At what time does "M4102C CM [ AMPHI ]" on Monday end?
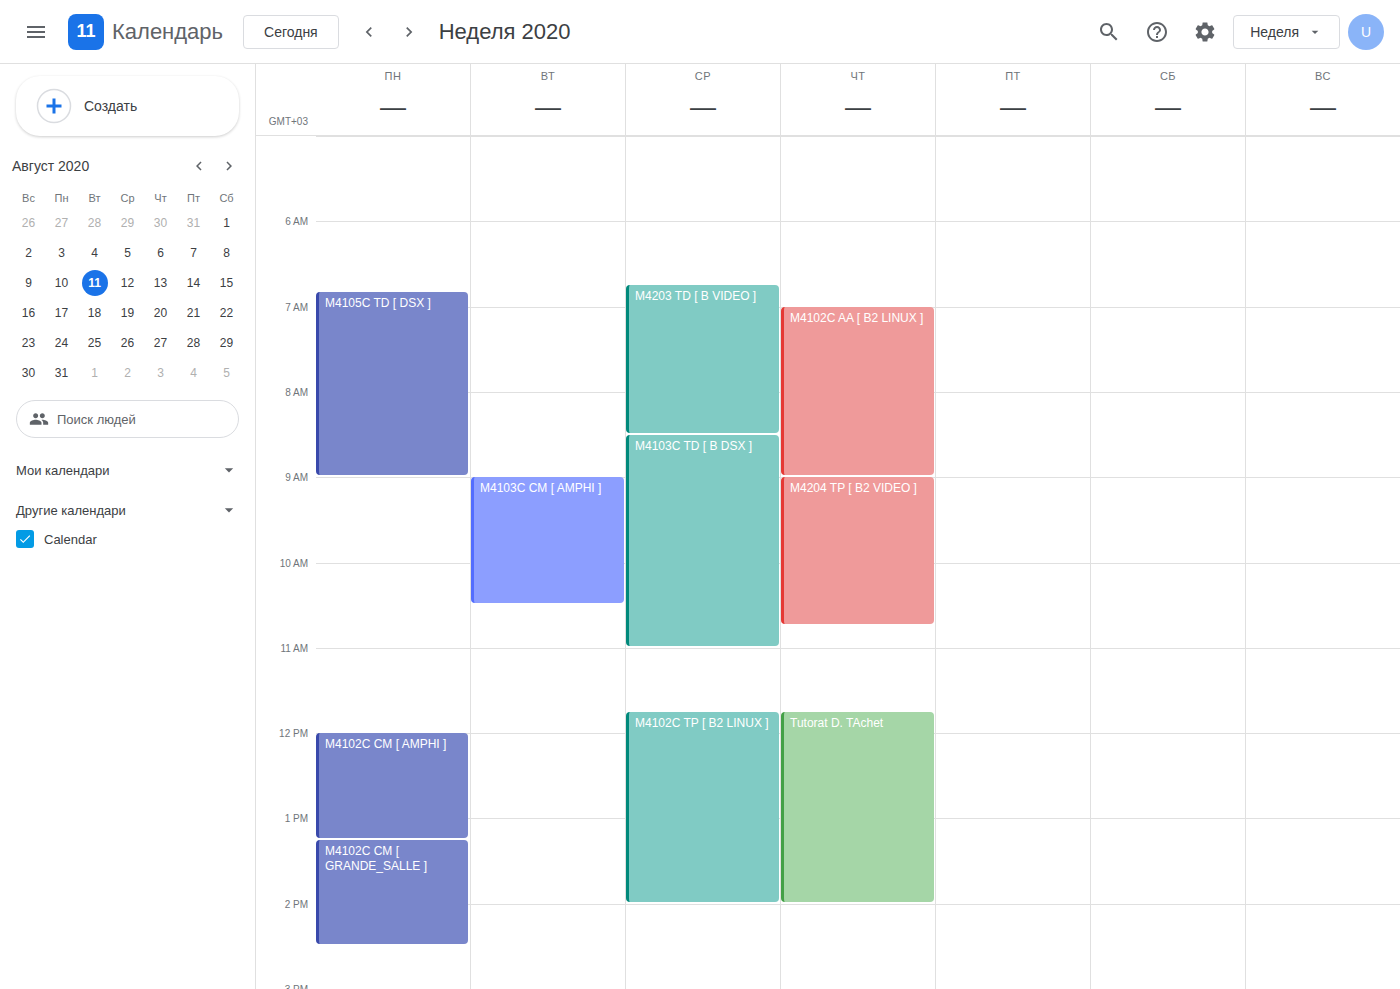
1:15 PM